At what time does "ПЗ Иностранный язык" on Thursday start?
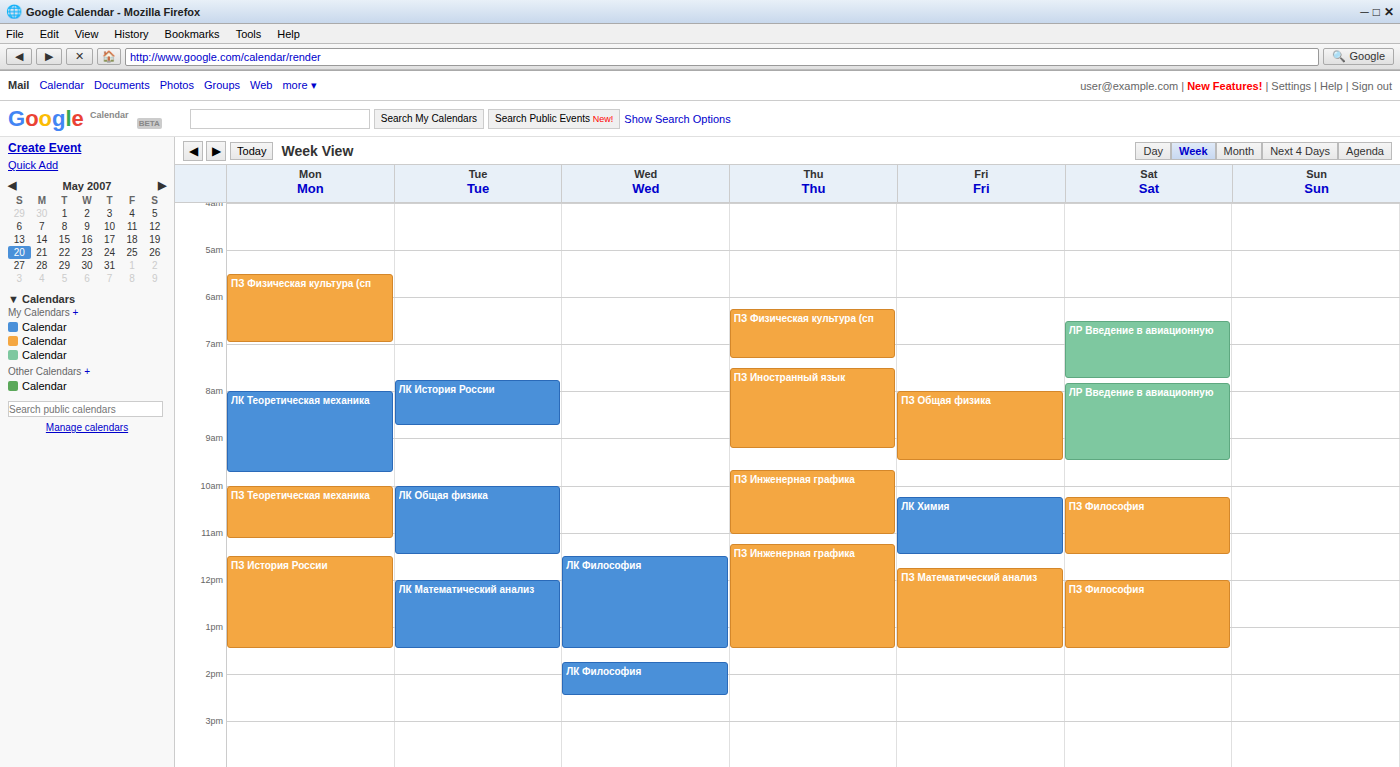
07:30